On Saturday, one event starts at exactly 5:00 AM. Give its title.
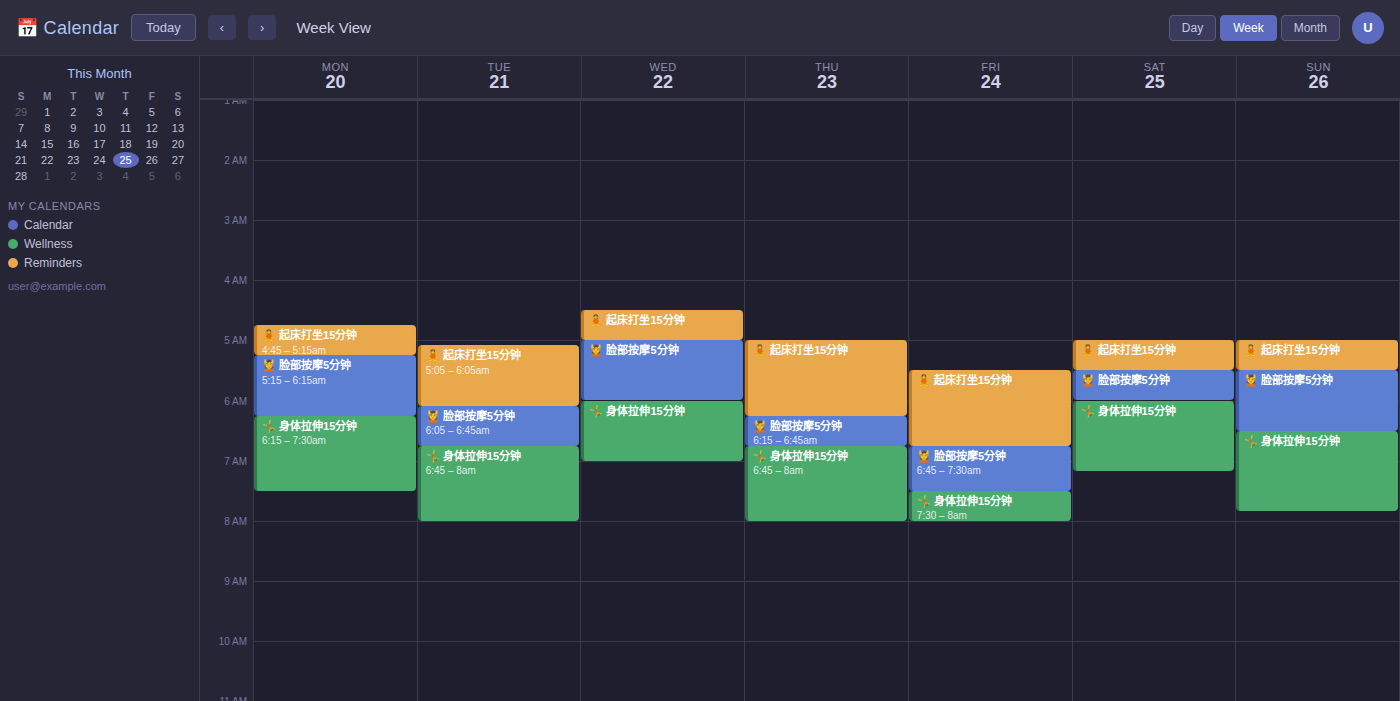
"🧘 起床打坐15分钟"